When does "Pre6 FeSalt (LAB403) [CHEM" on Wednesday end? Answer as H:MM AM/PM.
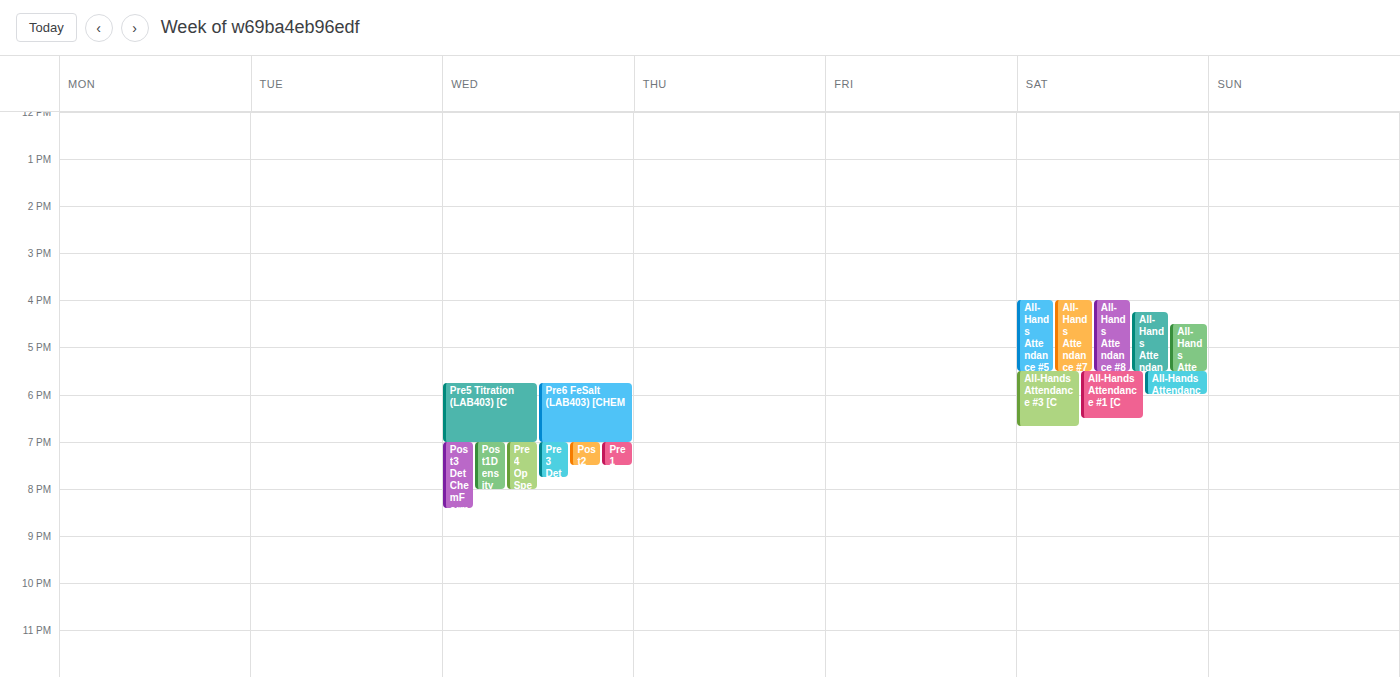
7:00 PM